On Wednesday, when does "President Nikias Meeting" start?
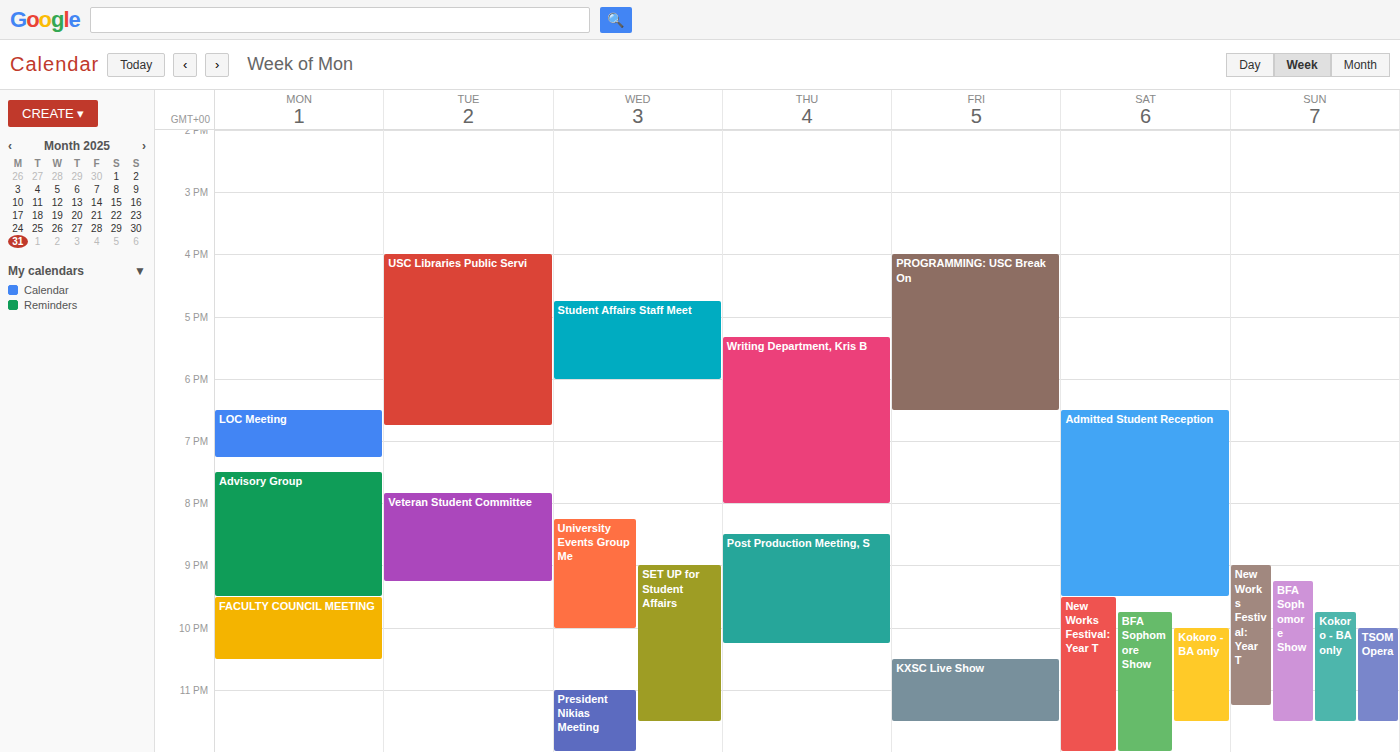
11:00 PM